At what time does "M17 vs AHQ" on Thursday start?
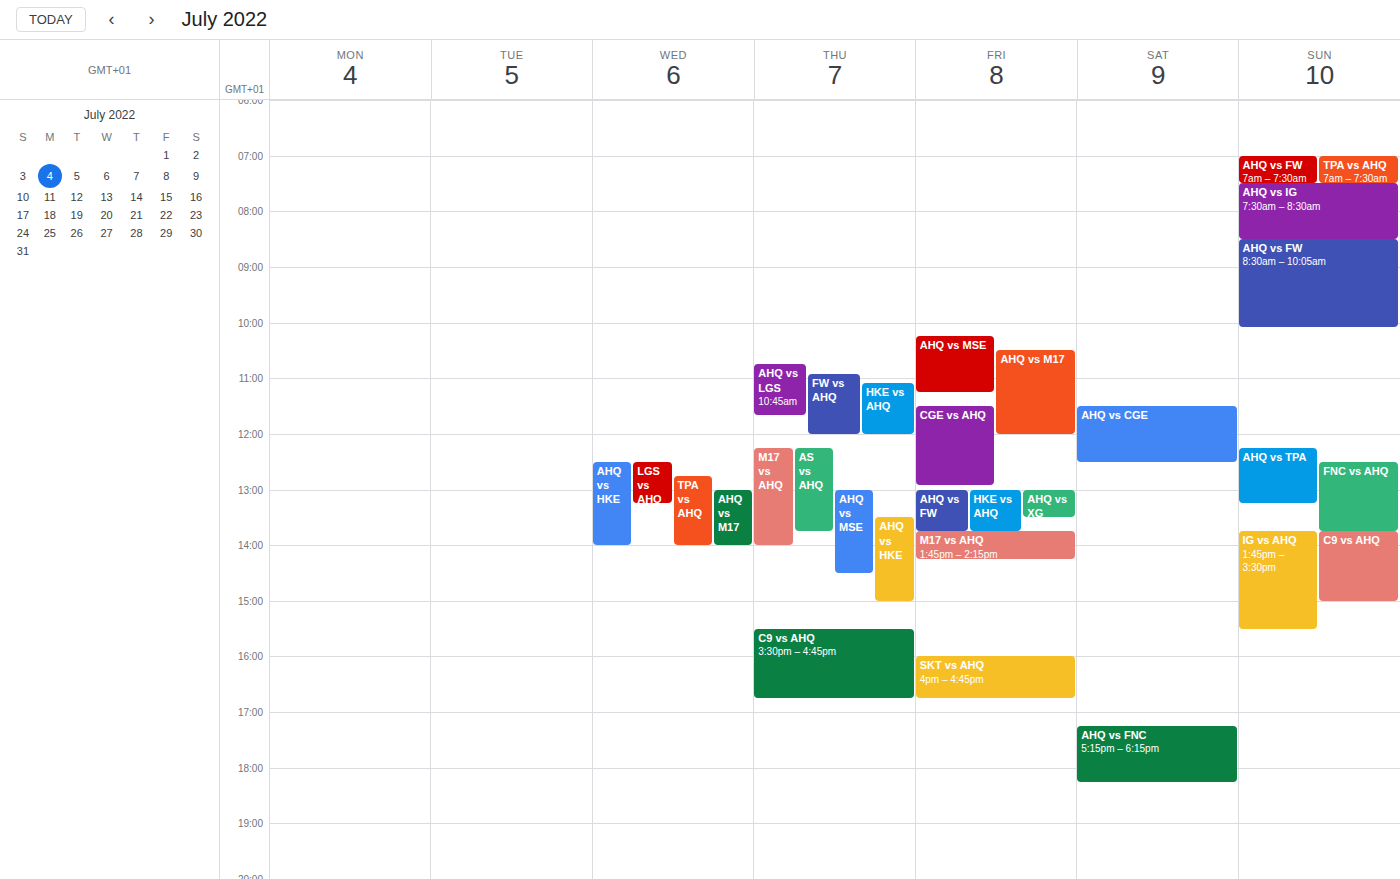
12:15 PM